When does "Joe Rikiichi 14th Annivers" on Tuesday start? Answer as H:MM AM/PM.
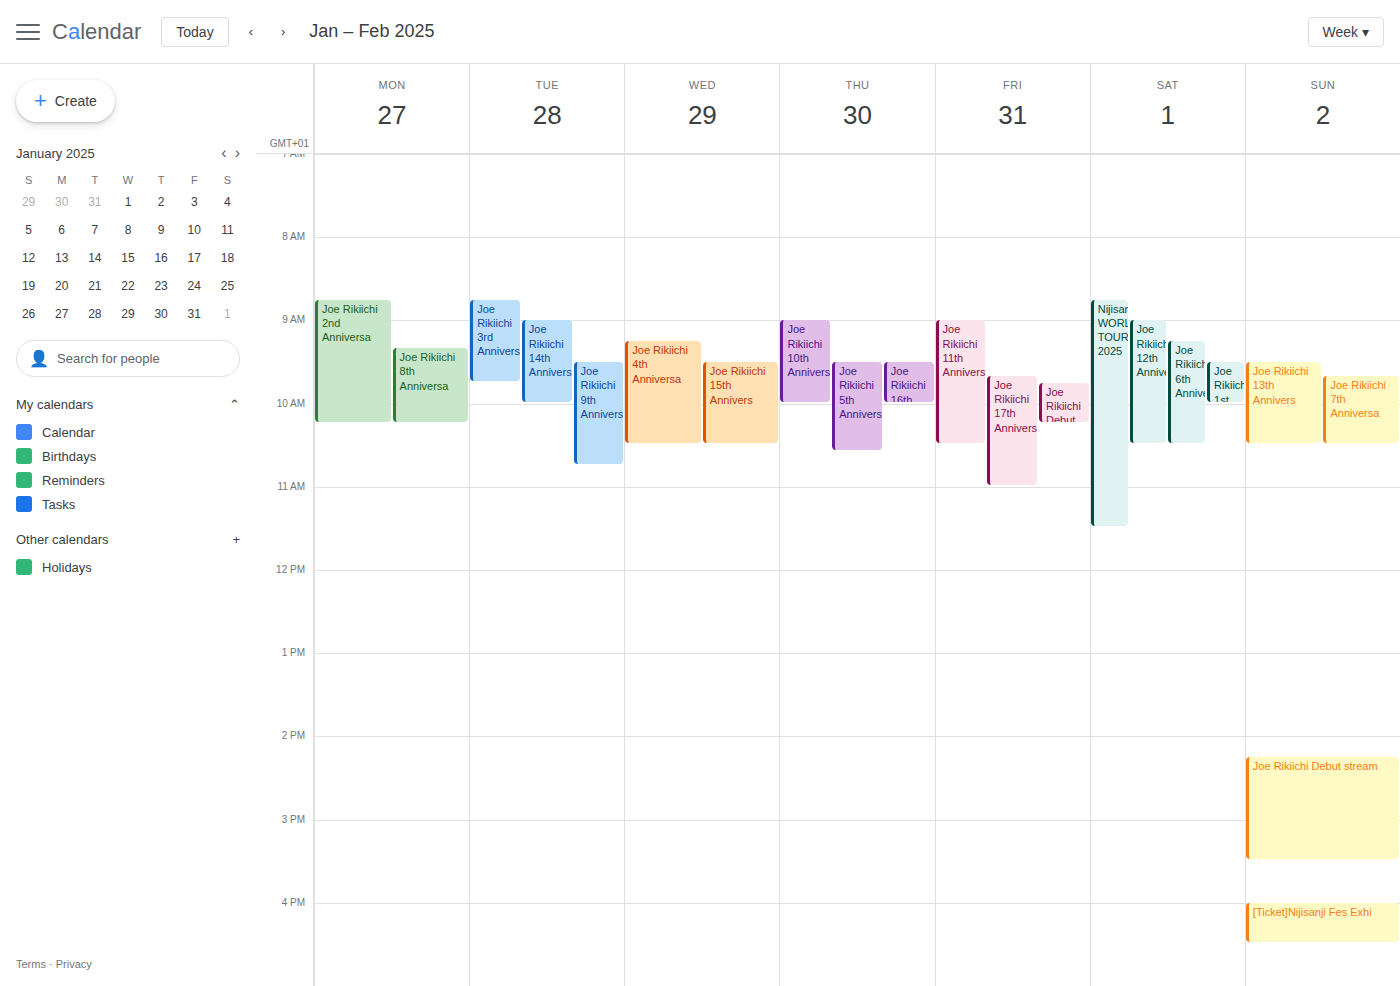
9:00 AM